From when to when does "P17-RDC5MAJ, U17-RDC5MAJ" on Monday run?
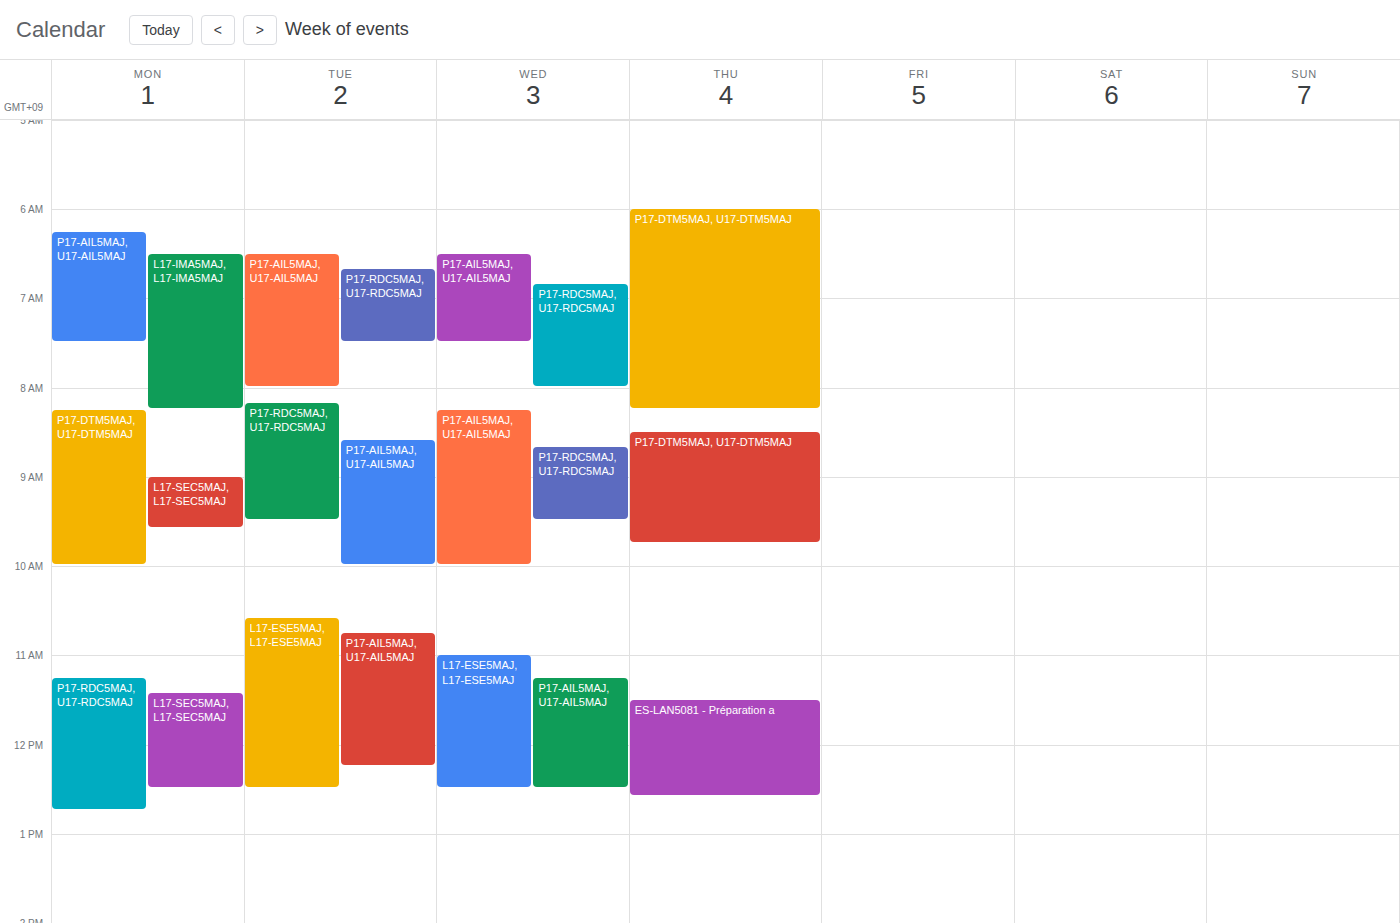
11:15 AM to 12:45 PM